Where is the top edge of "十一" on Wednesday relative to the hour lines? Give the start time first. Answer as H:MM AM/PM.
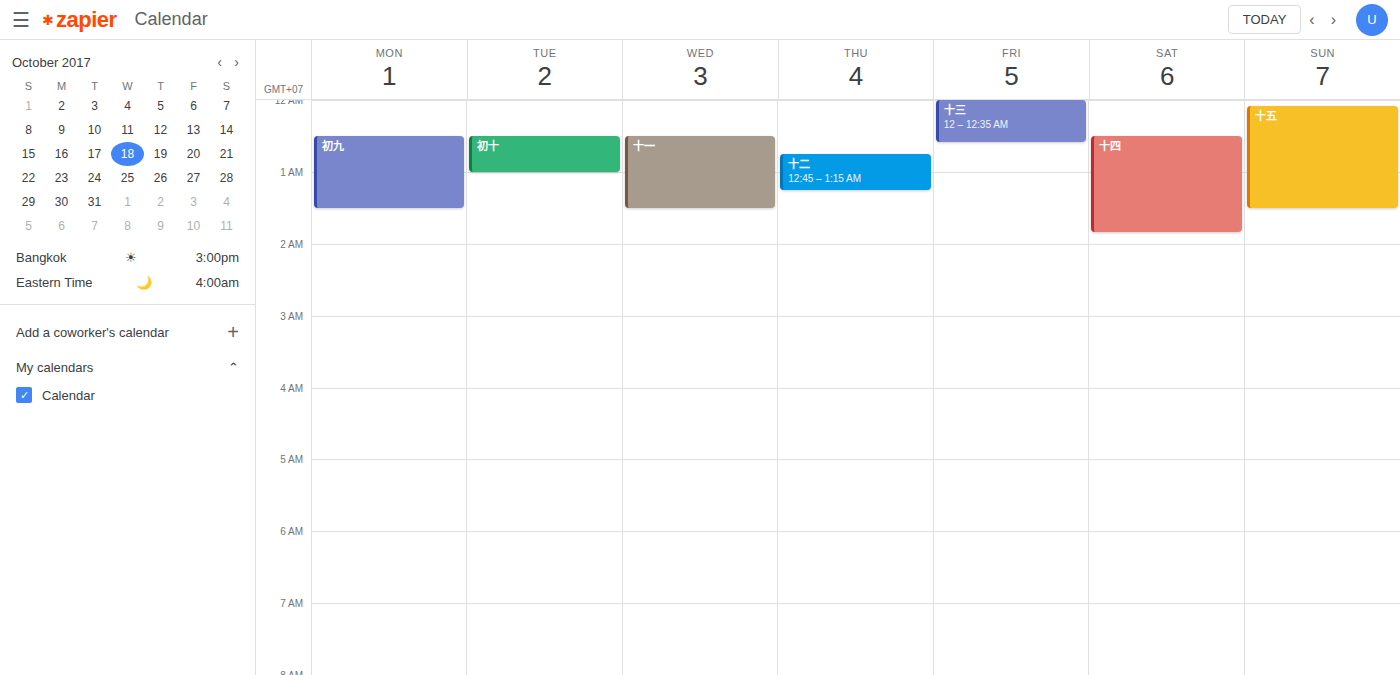
12:30 AM -- halfway between the 12 AM and 1 AM lines.